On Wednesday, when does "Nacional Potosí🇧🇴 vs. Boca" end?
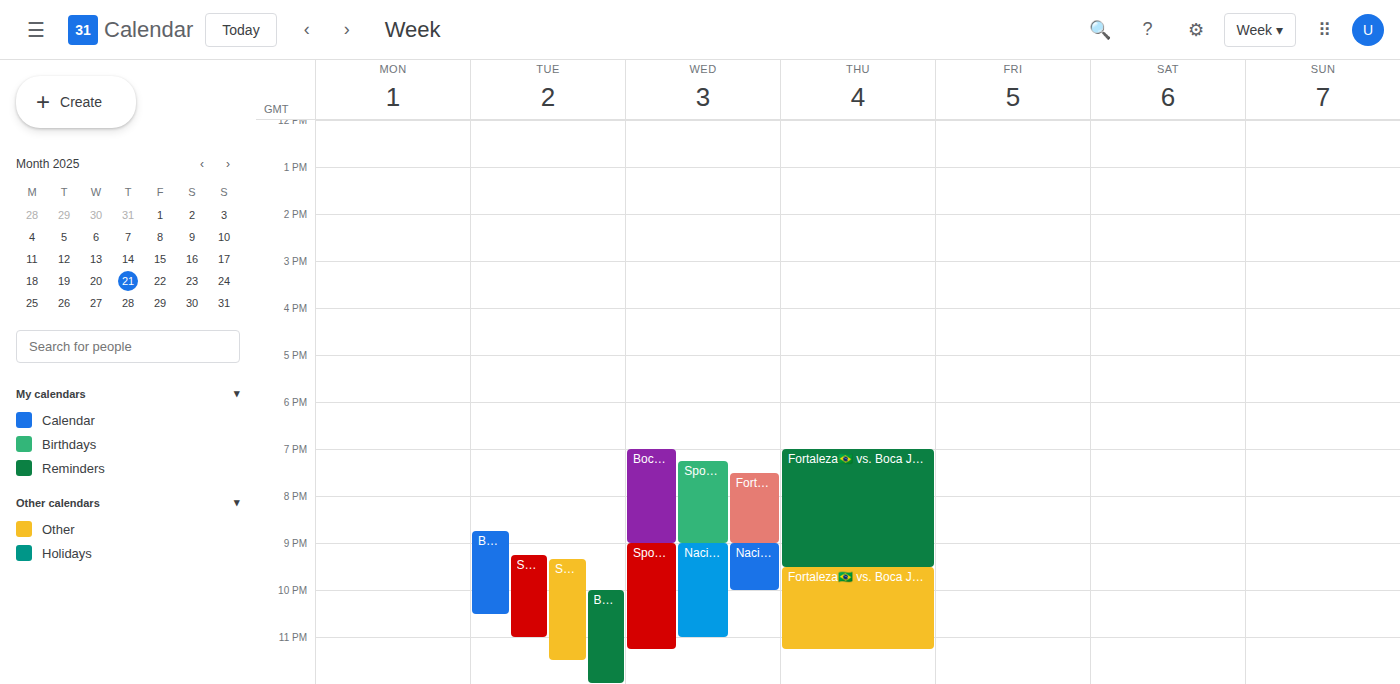
11:00 PM